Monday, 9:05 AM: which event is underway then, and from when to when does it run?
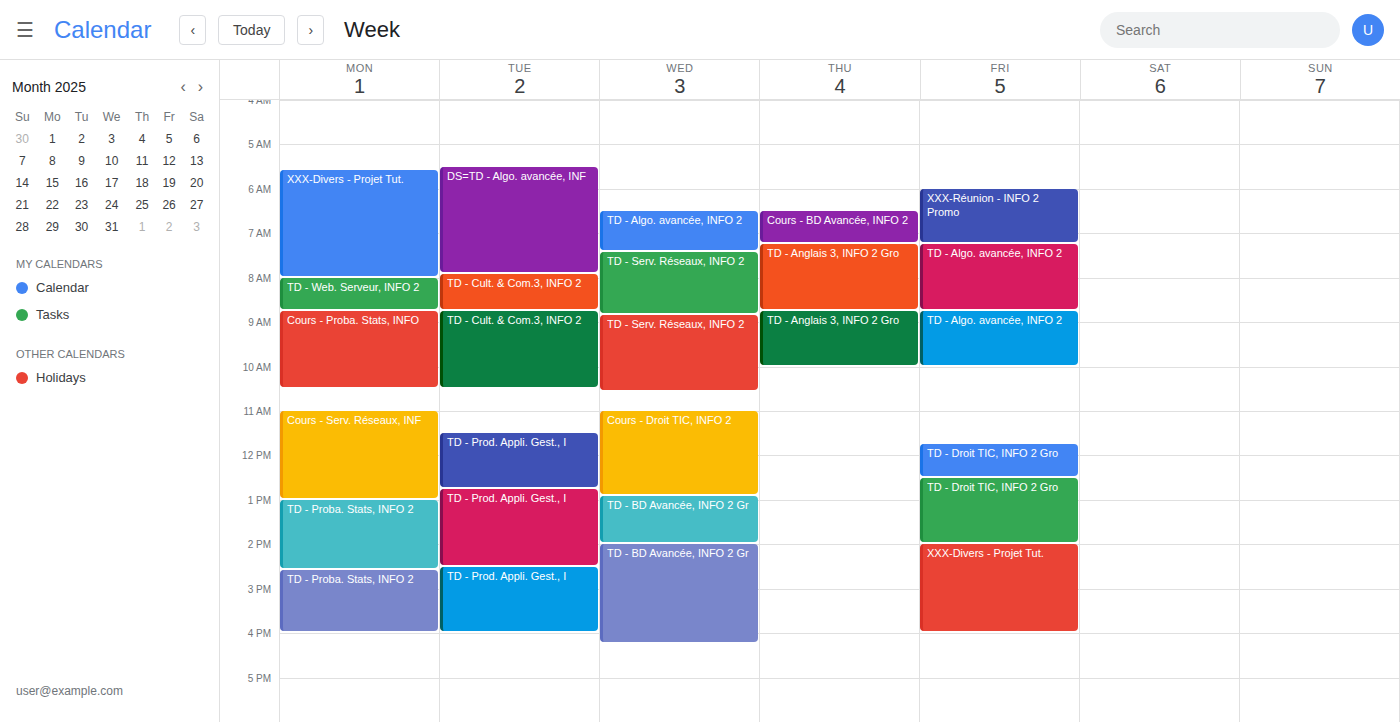
"Cours - Proba. Stats, INFO", 8:45 AM to 10:30 AM